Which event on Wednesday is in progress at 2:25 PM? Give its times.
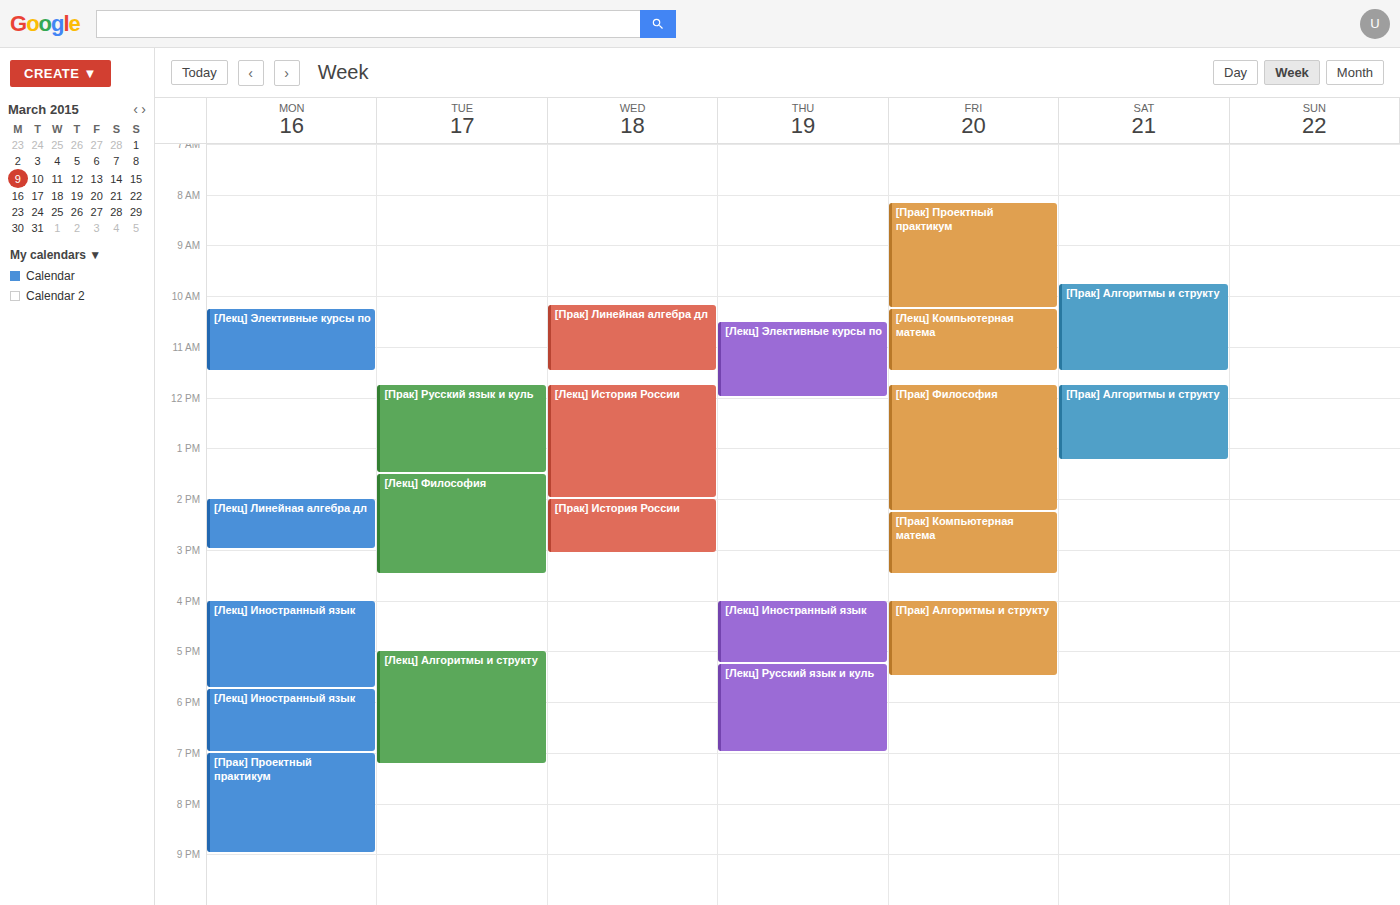
"[Прак] История России", 2:00 PM to 3:05 PM